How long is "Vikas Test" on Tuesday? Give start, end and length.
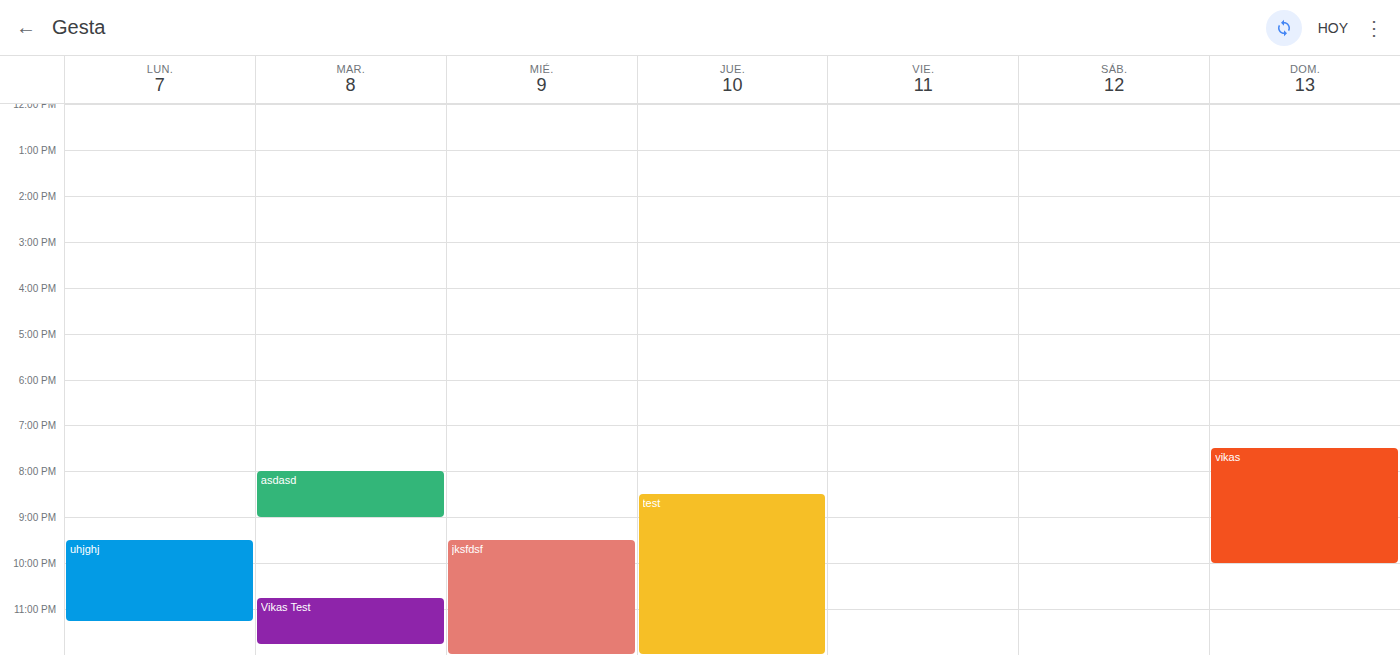
10:45 PM to 11:45 PM, 1 hour